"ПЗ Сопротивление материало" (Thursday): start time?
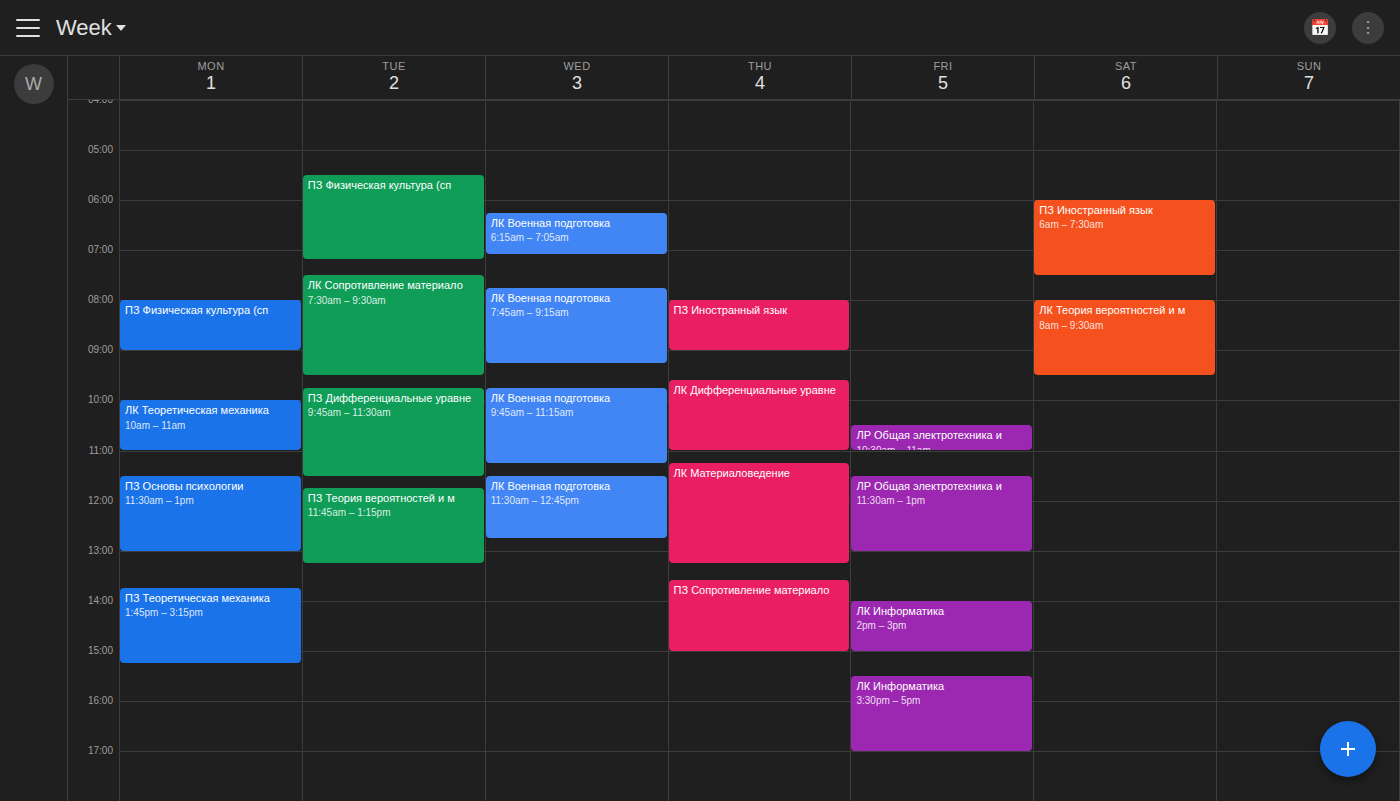
1:35 PM